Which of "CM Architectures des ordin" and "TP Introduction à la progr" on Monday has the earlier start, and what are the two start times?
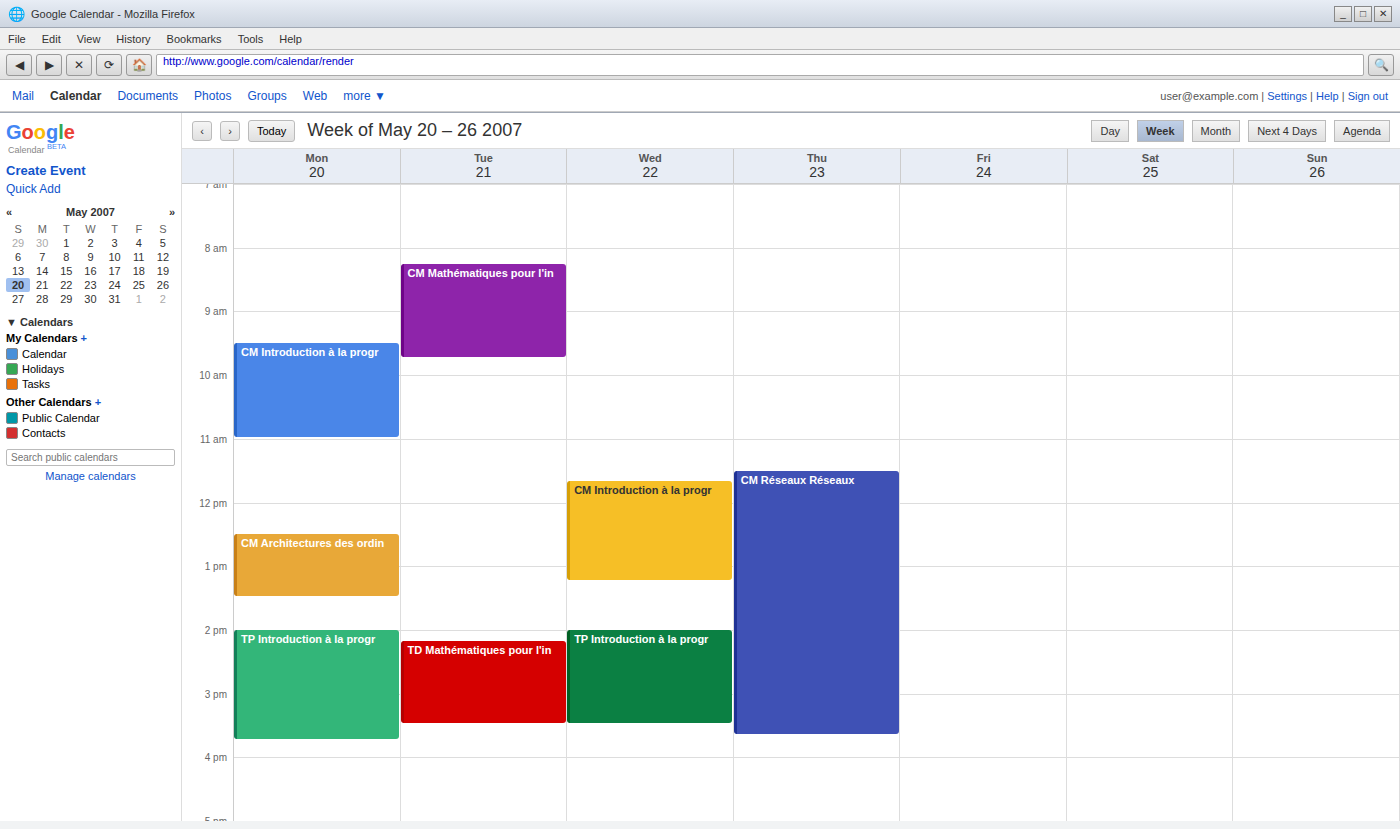
"CM Architectures des ordin" 12:30 PM; "TP Introduction à la progr" 2:00 PM.